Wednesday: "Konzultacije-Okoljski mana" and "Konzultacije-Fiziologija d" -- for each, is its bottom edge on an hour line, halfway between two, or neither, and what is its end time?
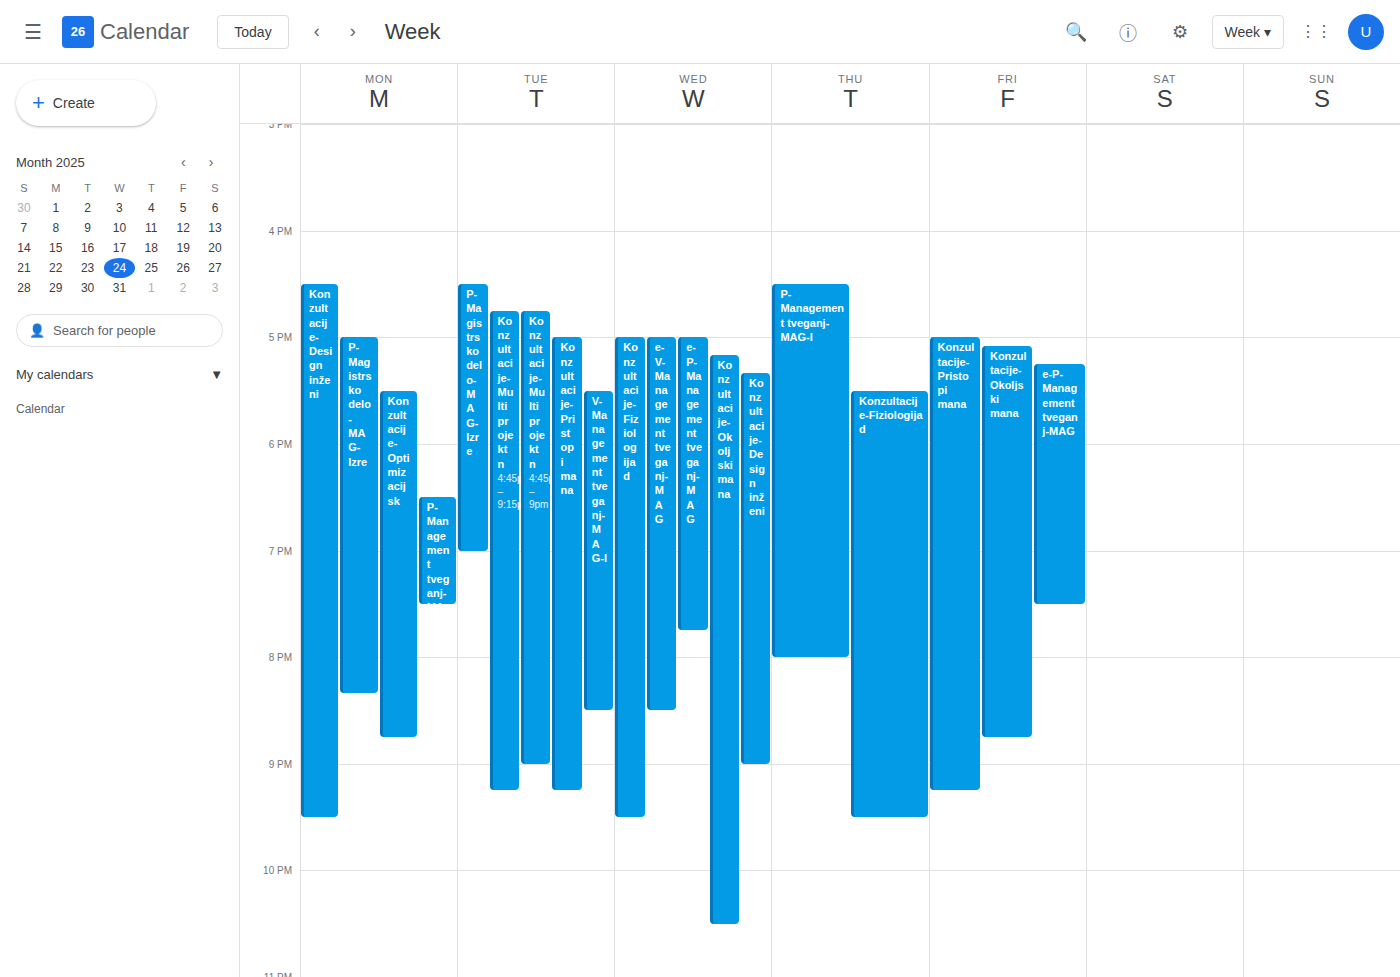
"Konzultacije-Okoljski mana": 10:30 PM, halfway between the 10 PM and 11 PM lines. "Konzultacije-Fiziologija d": 9:30 PM, halfway between the 9 PM and 10 PM lines.